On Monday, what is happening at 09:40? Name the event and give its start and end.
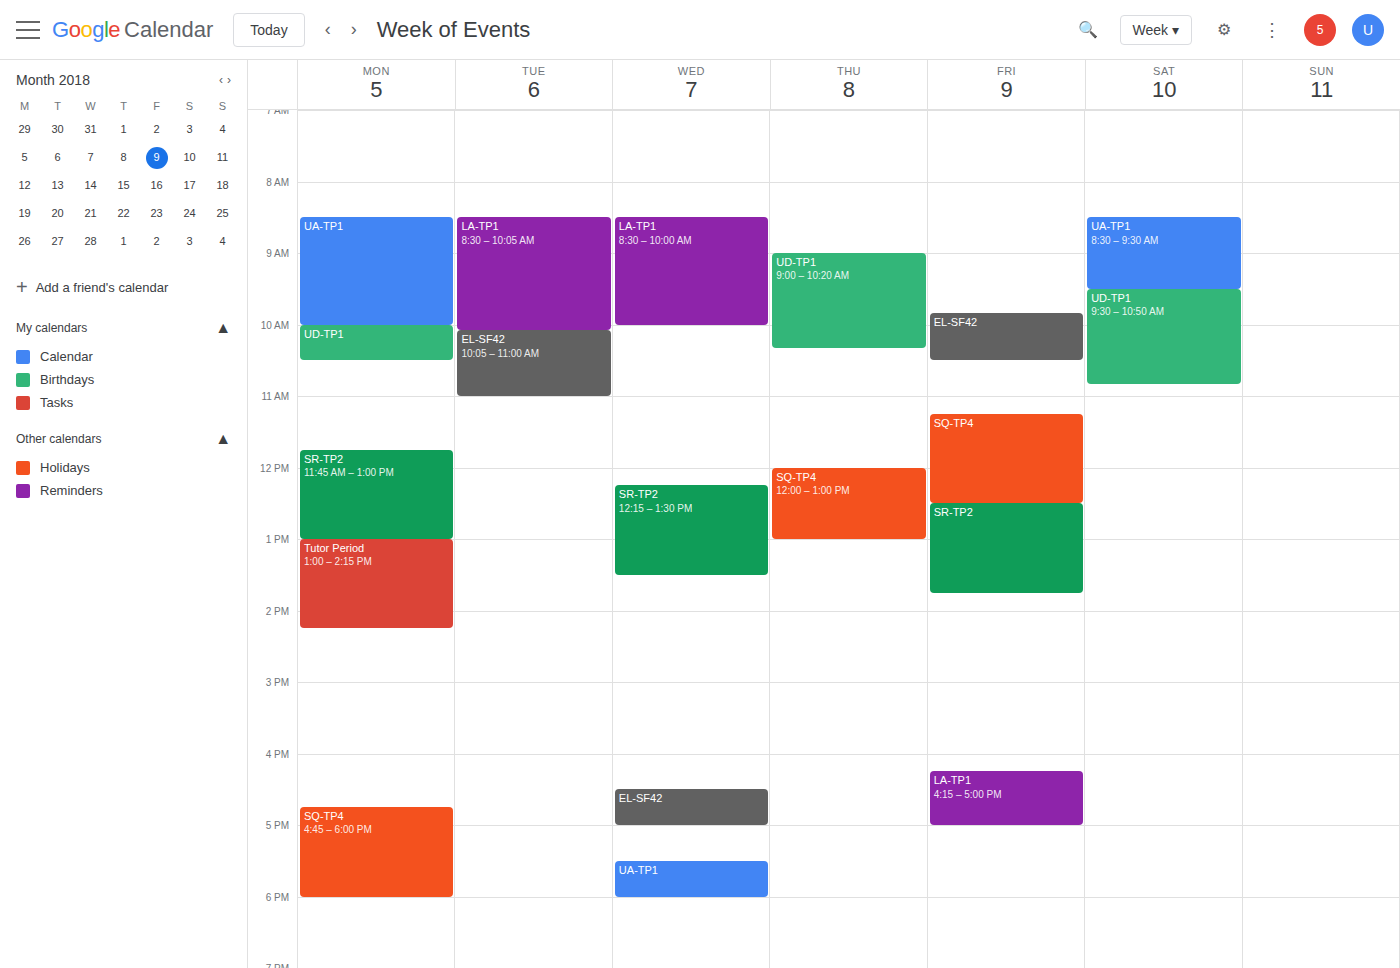
"UA-TP1", 08:30 to 10:00